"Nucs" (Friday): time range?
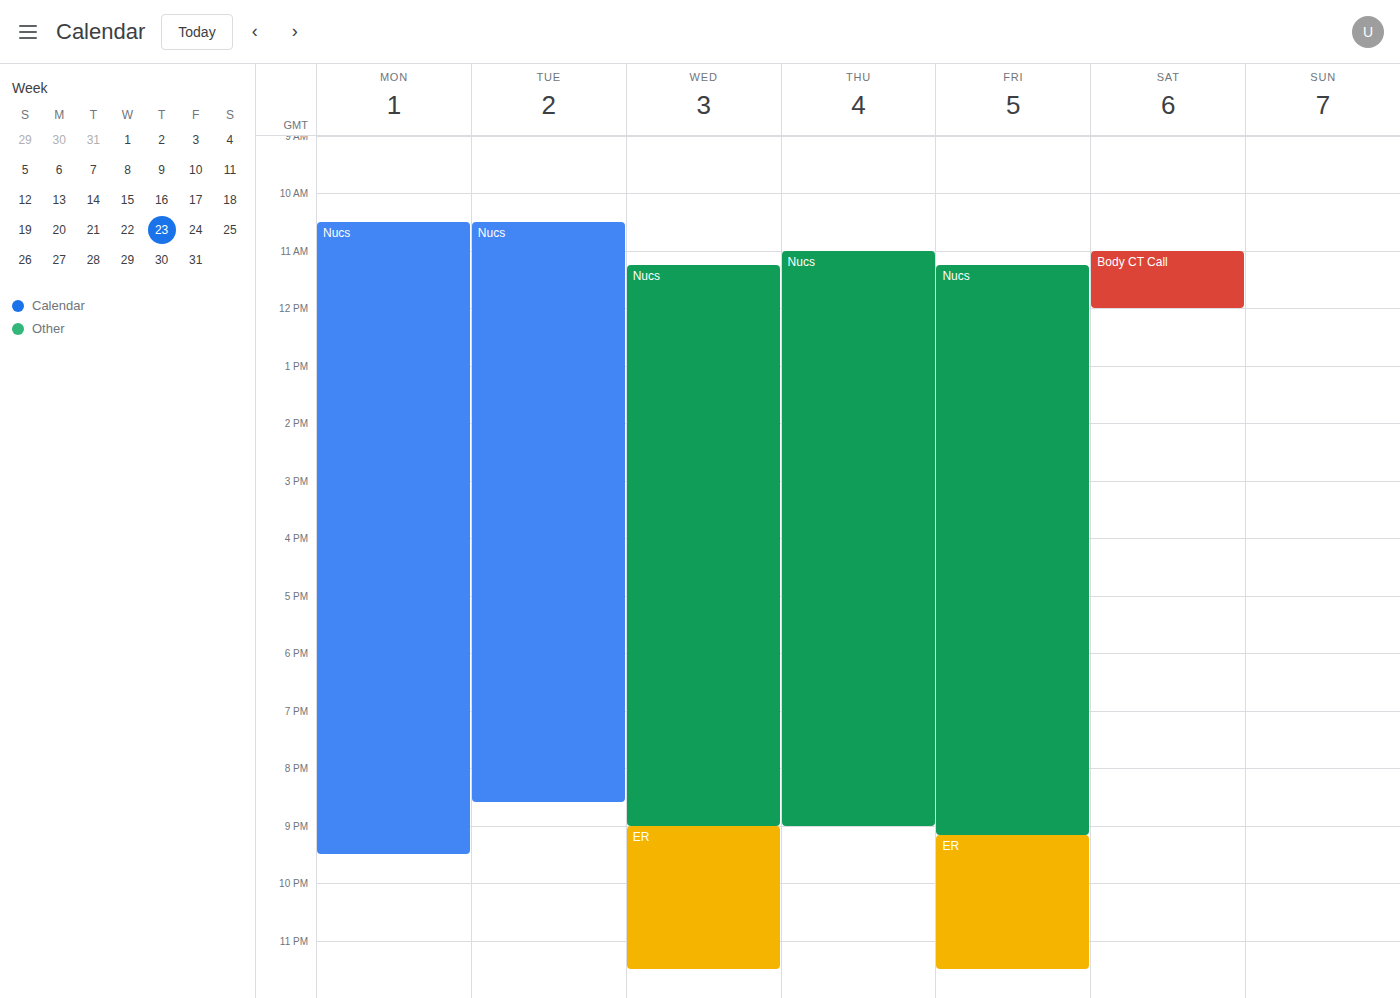
11:15 AM to 9:10 PM